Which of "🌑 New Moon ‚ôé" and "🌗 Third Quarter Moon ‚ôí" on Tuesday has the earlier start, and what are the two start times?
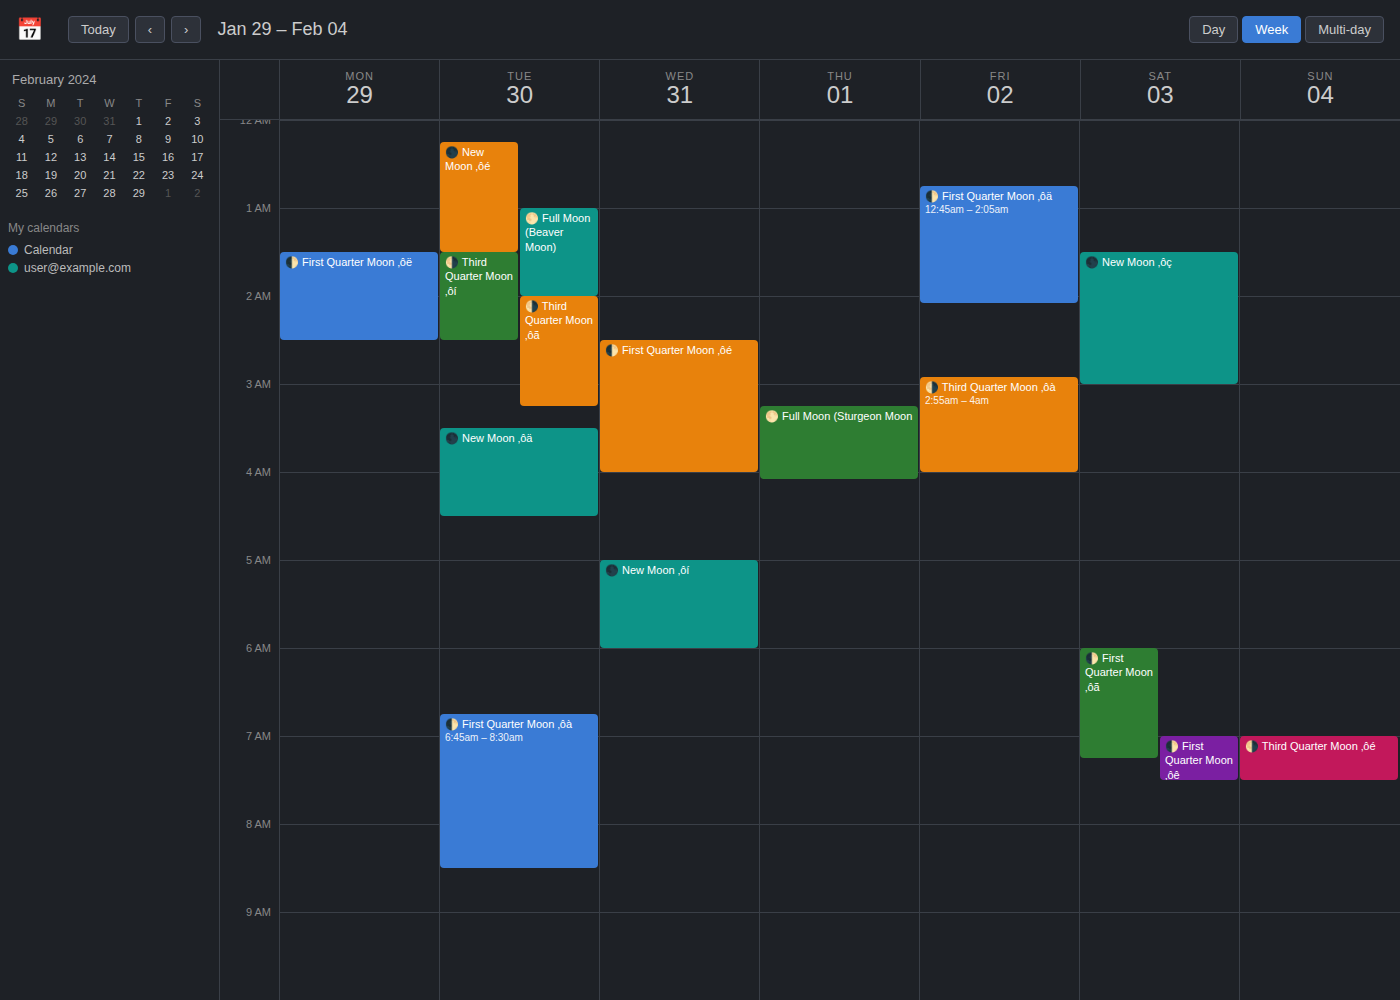
"🌑 New Moon ‚ôé" 12:15 AM; "🌗 Third Quarter Moon ‚ôí" 1:30 AM.